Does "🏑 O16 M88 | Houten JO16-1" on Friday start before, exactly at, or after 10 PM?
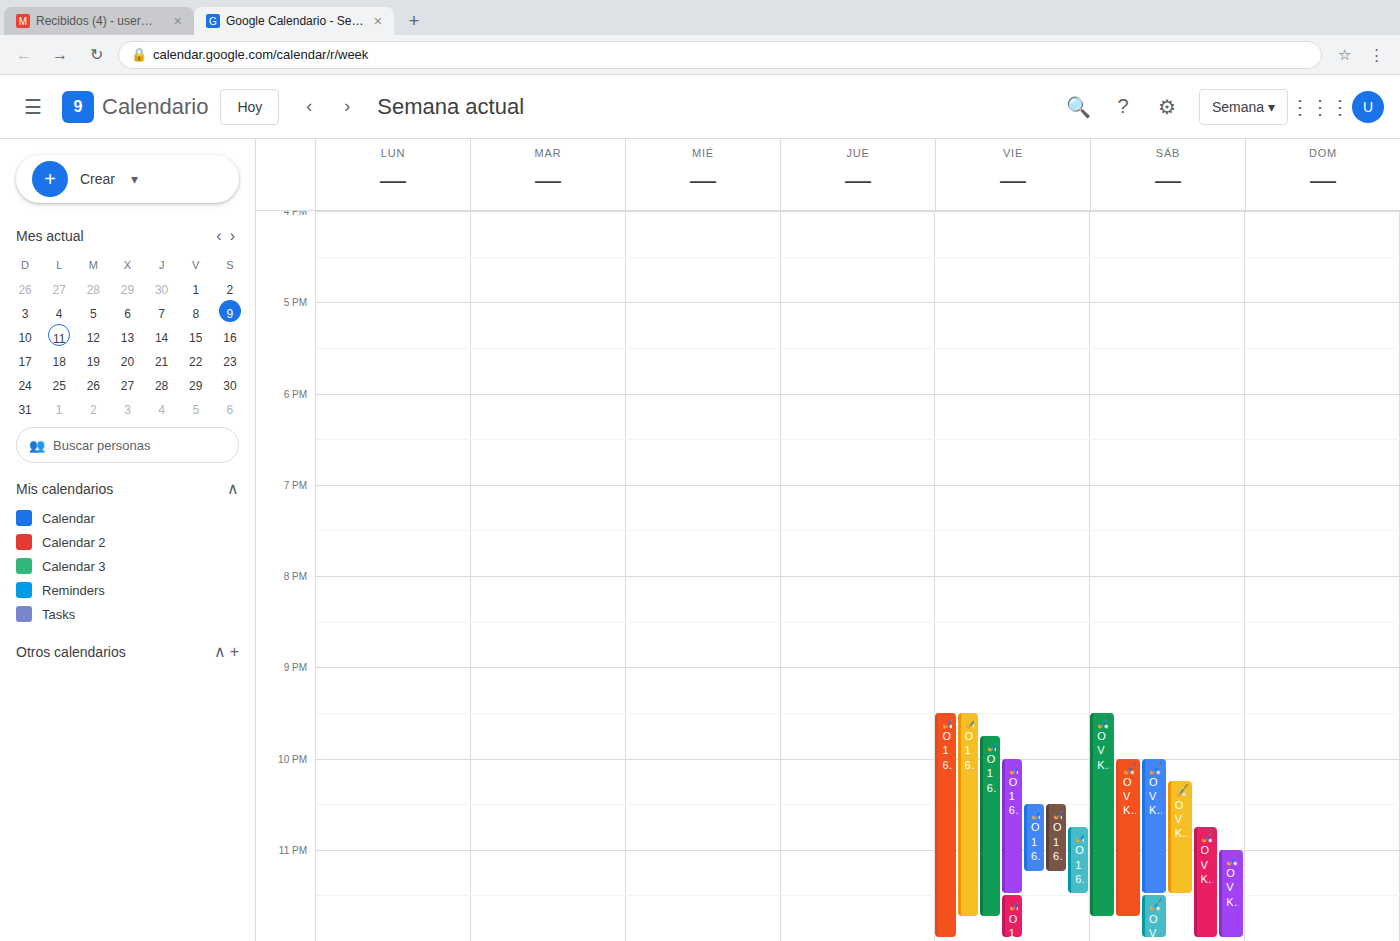
10:00 PM -- exactly at 10 PM, on the 10 PM line.